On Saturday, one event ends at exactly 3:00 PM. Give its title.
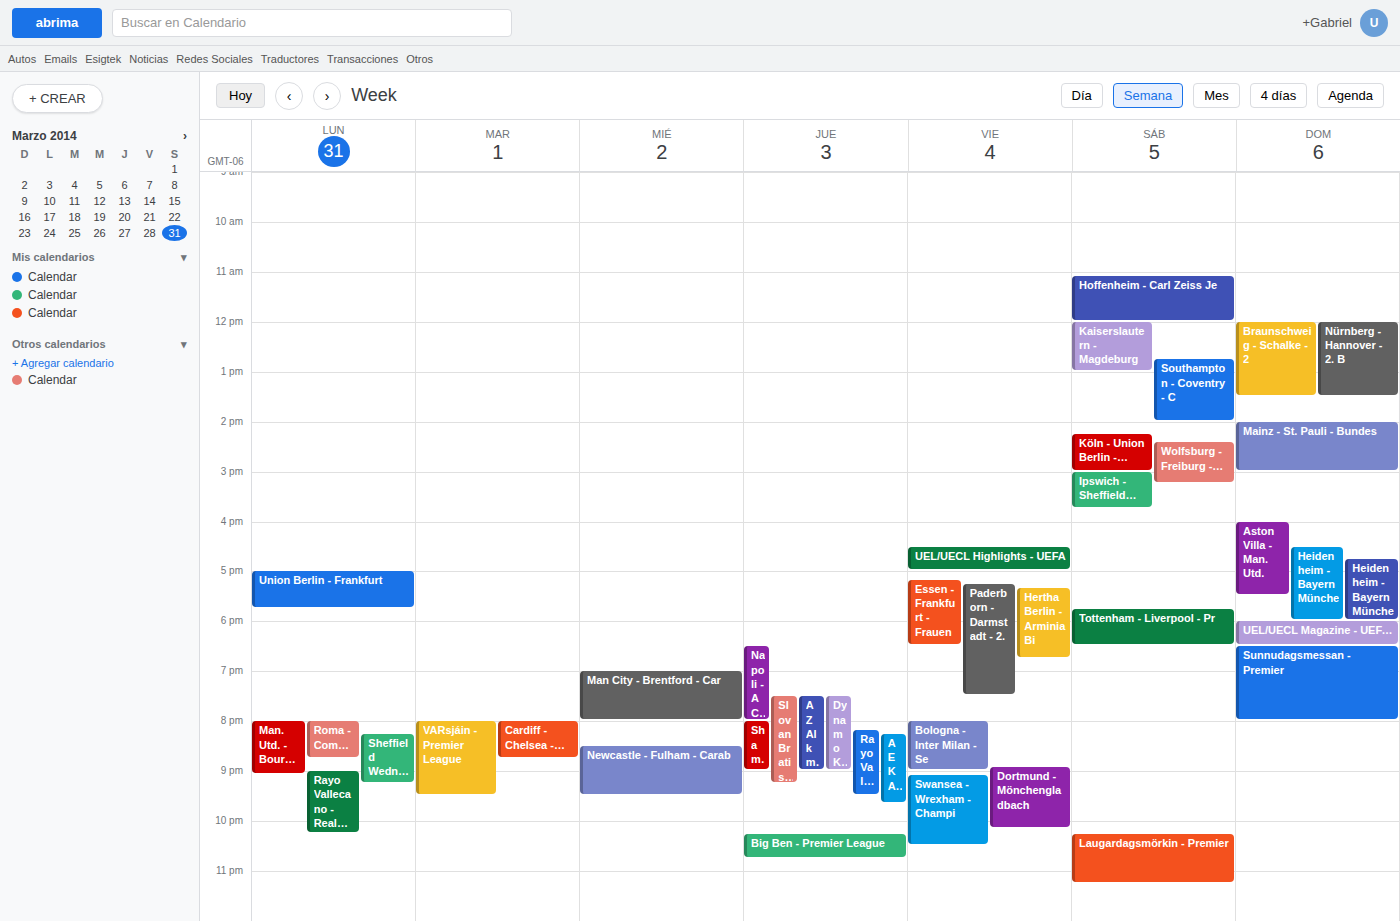
"Köln - Union Berlin - Bund"